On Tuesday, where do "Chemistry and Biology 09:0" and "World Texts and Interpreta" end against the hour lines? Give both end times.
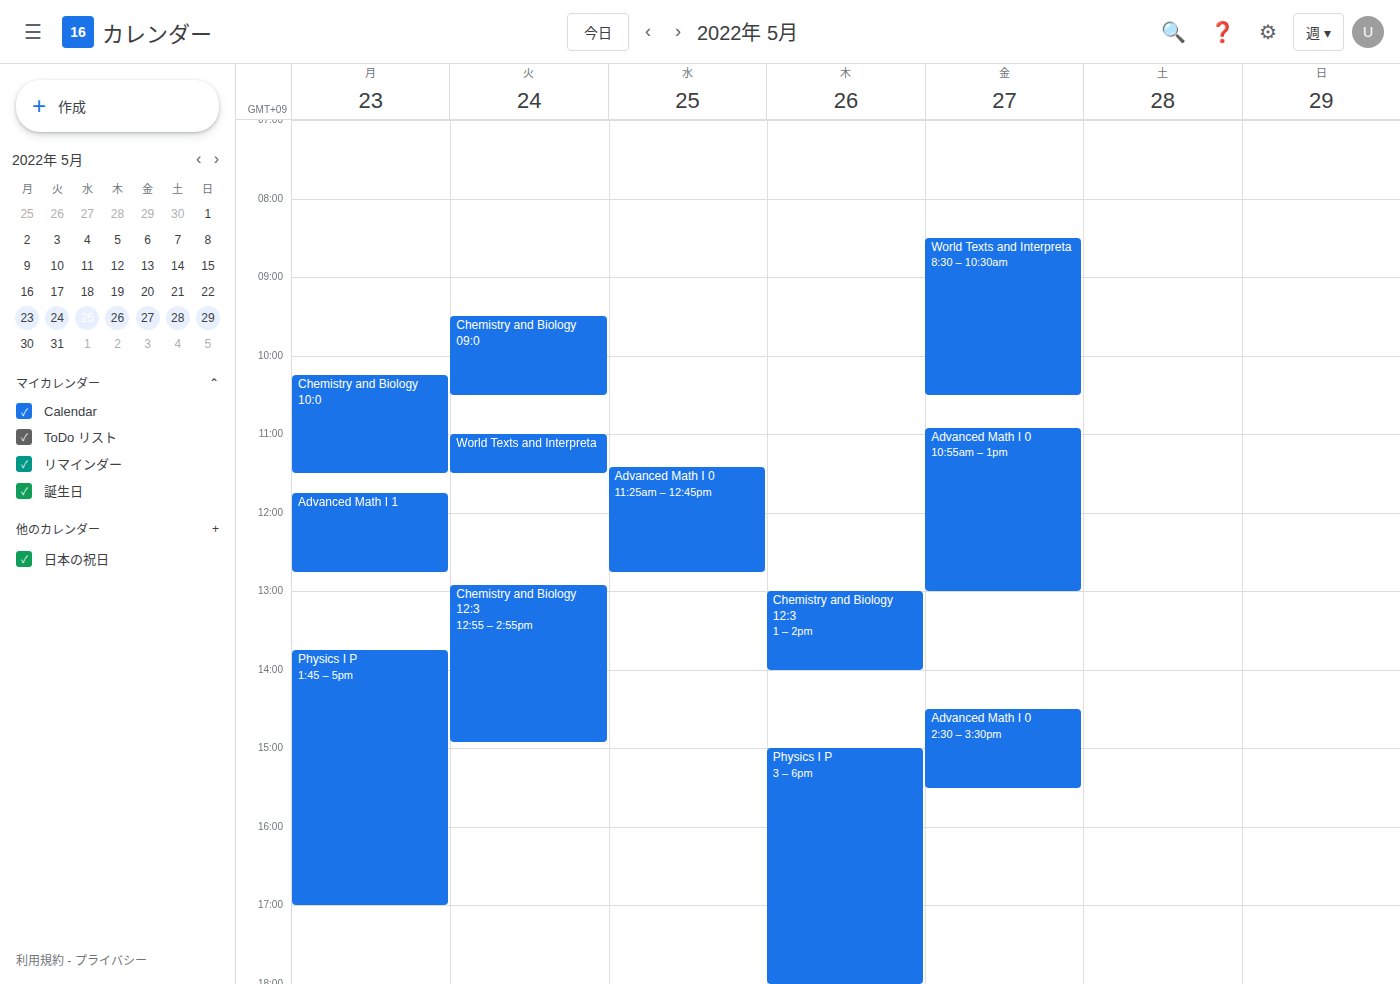
"Chemistry and Biology 09:0": 10:30 AM, halfway between the 10 AM and 11 AM lines. "World Texts and Interpreta": 11:30 AM, halfway between the 11 AM and 12 PM lines.